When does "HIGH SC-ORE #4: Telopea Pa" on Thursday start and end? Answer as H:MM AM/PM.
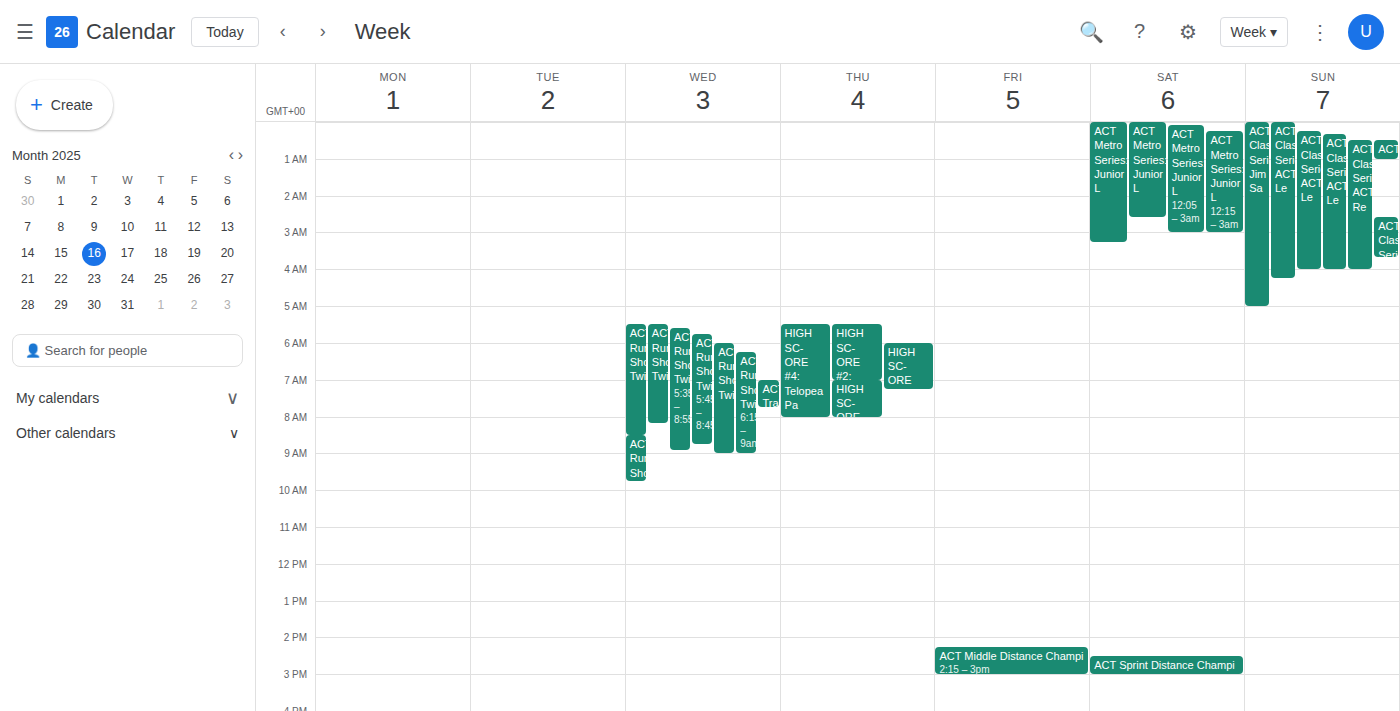
5:30 AM to 8:00 AM